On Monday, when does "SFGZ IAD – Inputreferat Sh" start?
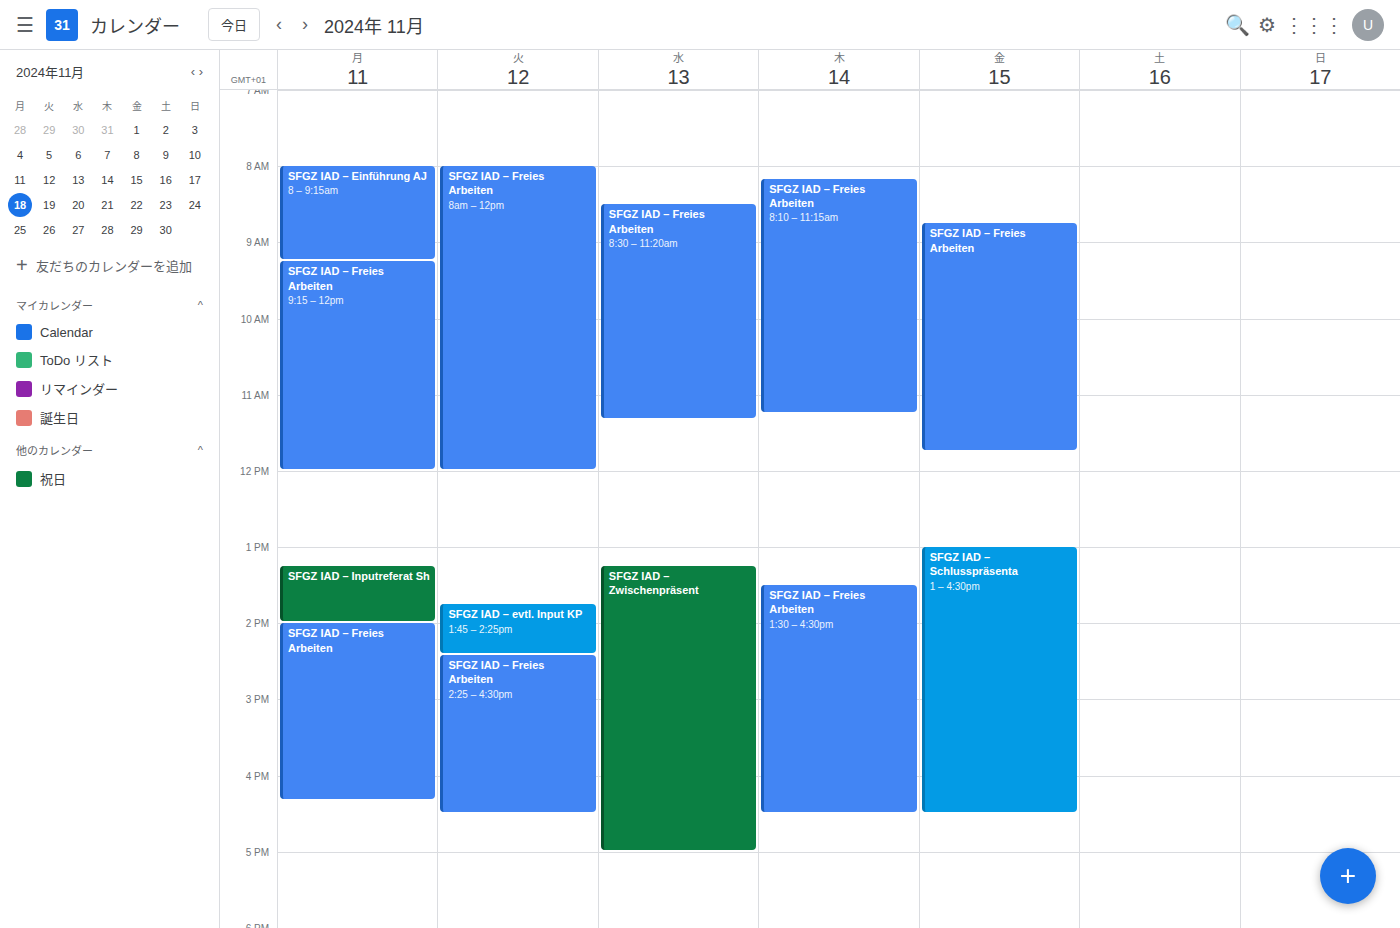
1:15 PM